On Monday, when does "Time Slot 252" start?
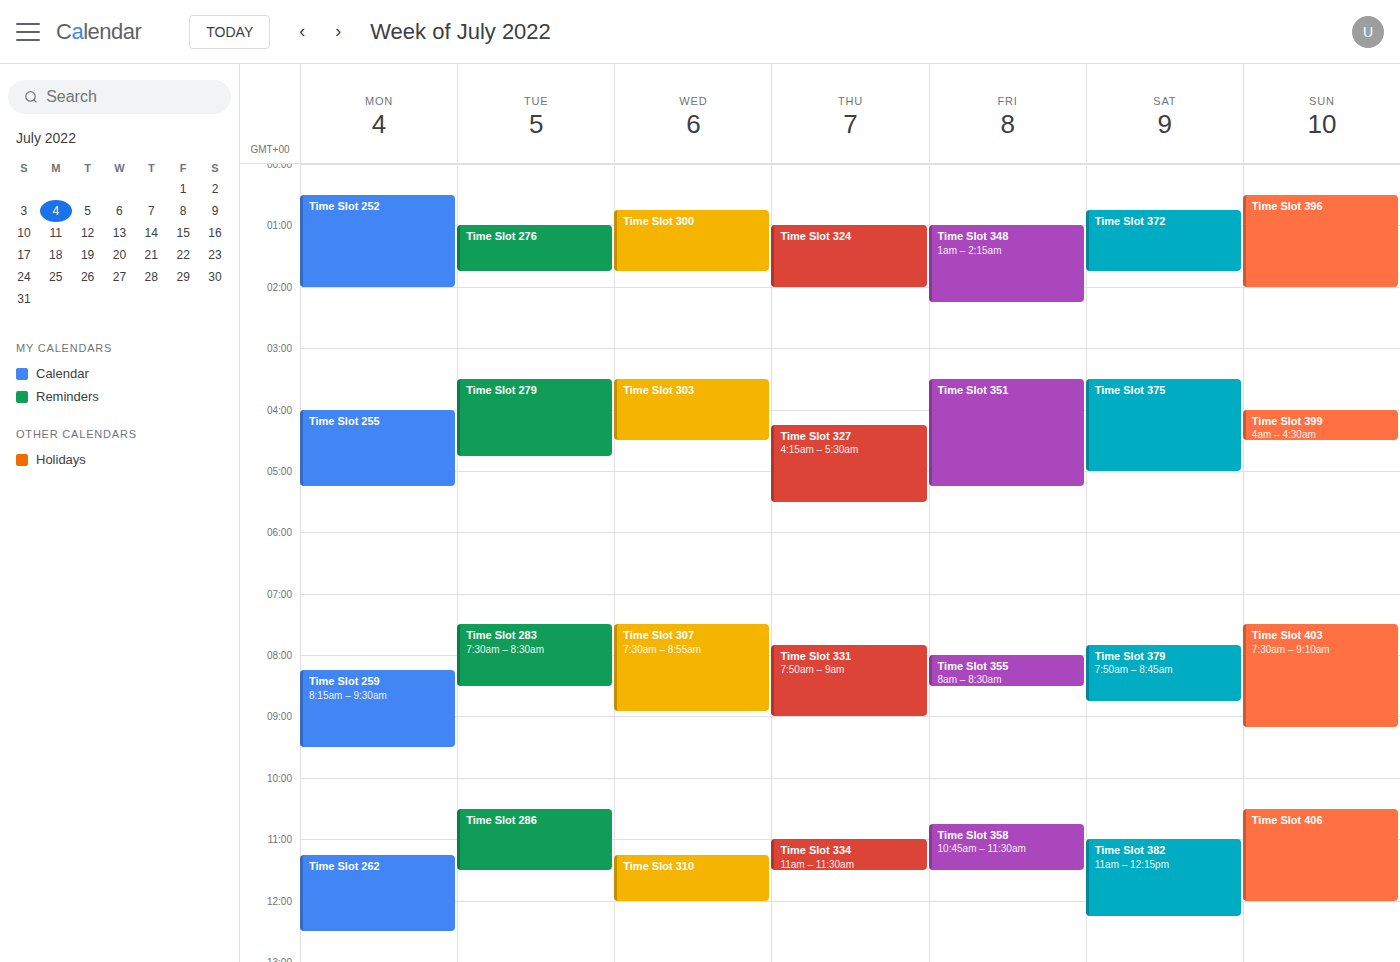
12:30 AM